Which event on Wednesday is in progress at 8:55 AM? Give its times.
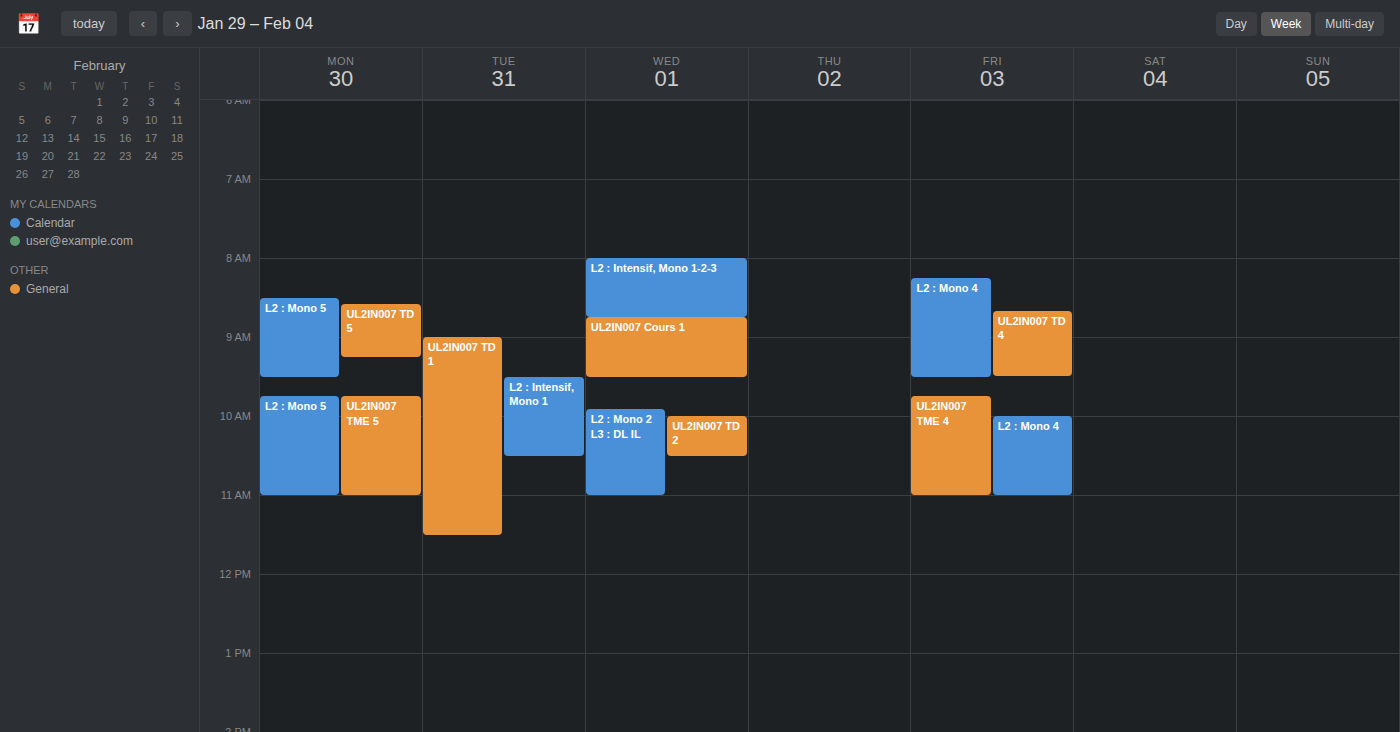
"UL2IN007 Cours 1", 8:45 AM to 9:30 AM